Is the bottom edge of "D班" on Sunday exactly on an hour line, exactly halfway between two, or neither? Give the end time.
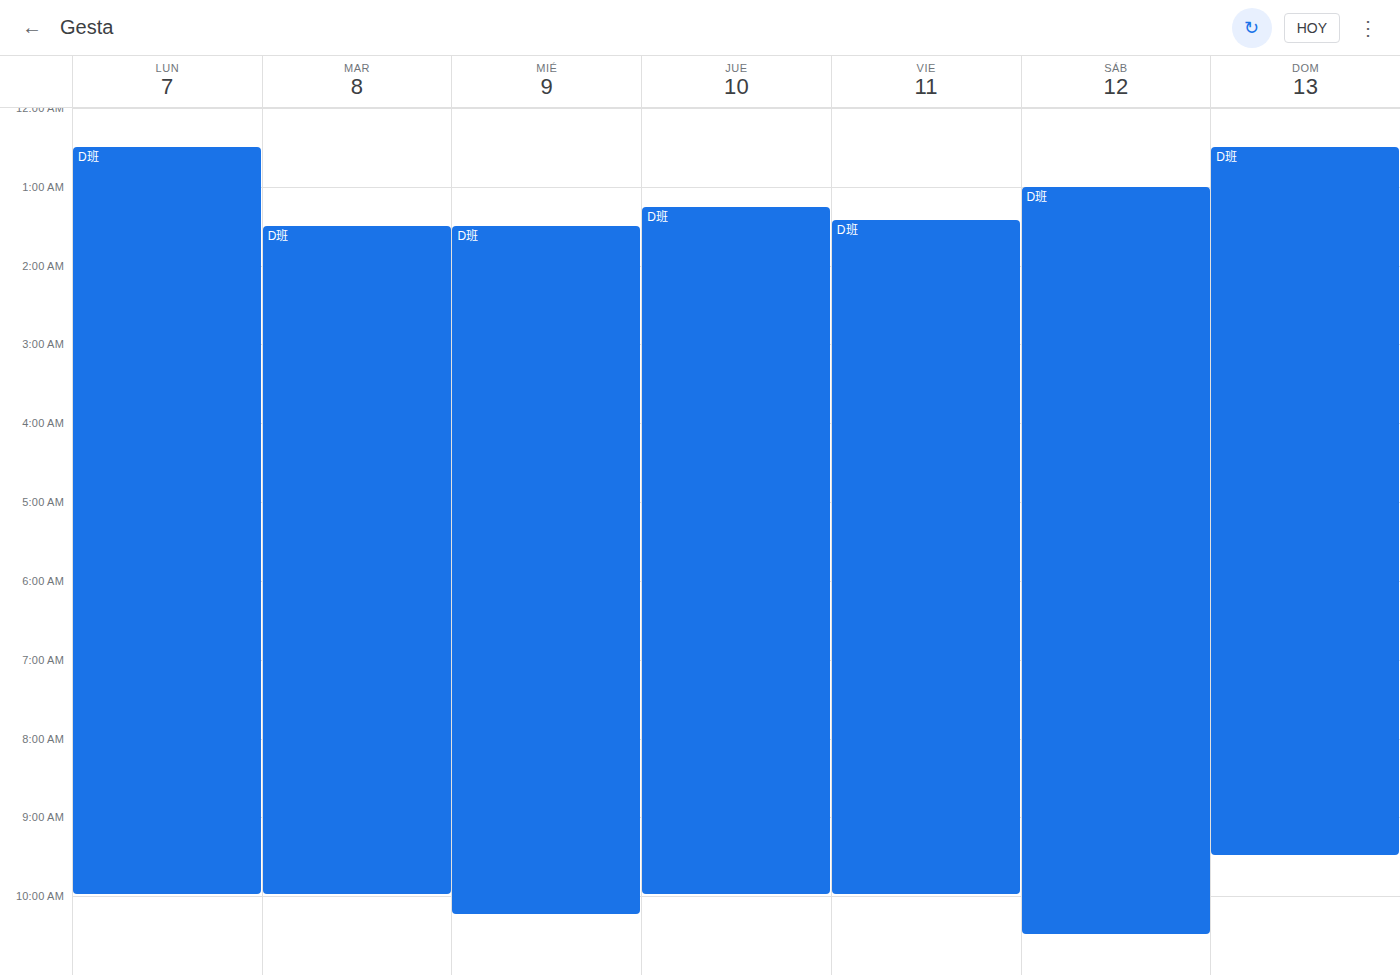
09:30 -- halfway between the 09:00 and 10:00 lines.